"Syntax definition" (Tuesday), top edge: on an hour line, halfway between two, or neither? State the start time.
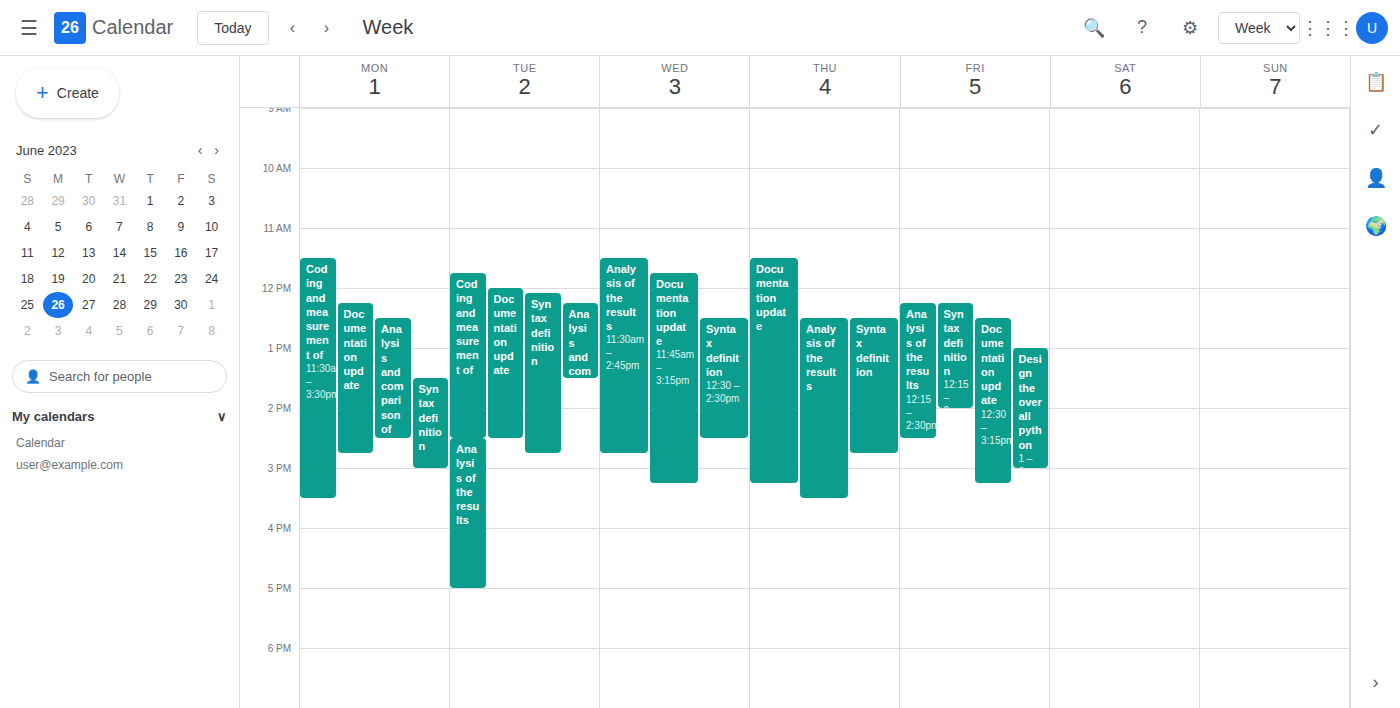
12:05 -- neither: 5 minutes below the 12:00 line and 55 minutes above the 13:00 line.